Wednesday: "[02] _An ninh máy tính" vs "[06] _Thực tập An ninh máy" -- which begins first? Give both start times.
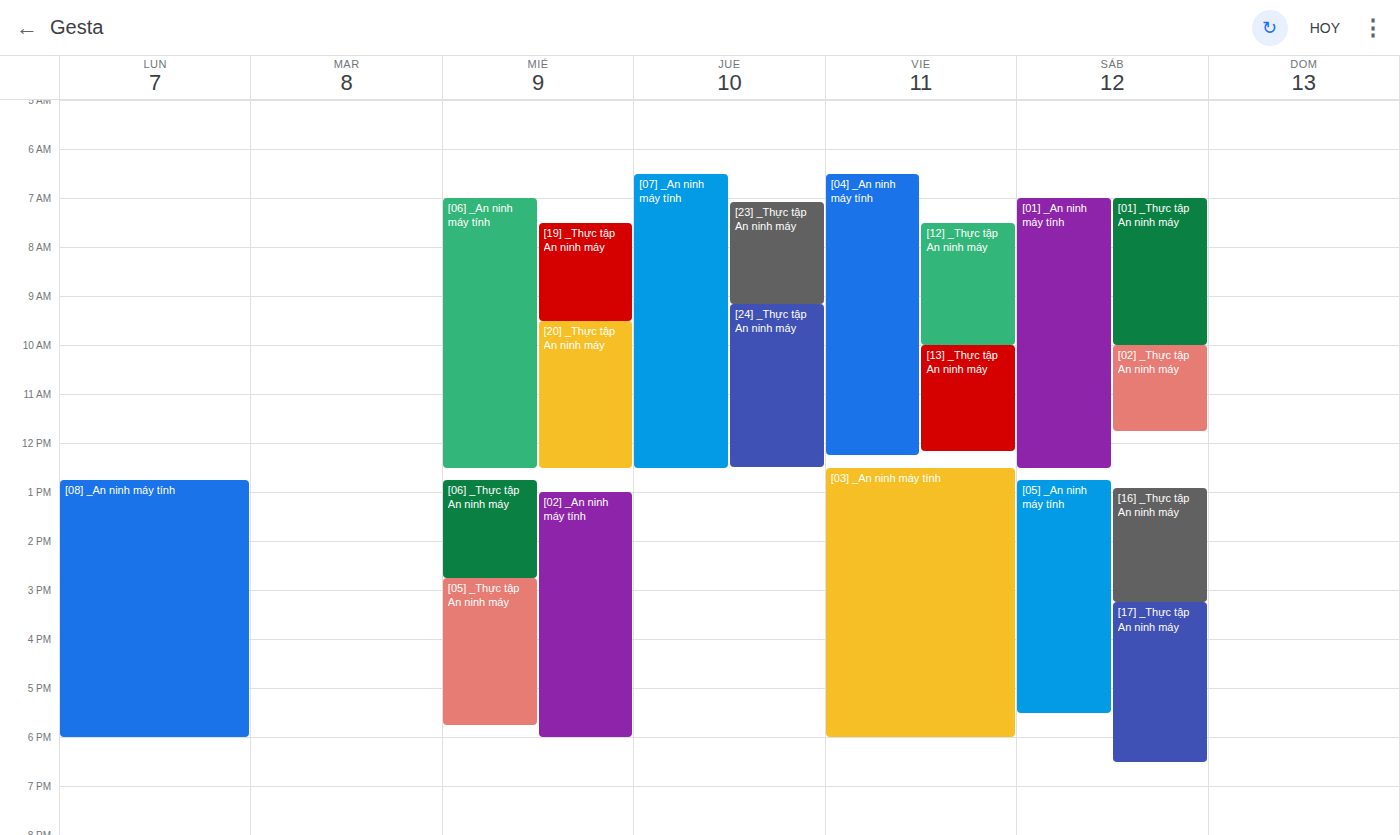
"[06] _Thực tập An ninh máy" 12:45 PM; "[02] _An ninh máy tính" 1:00 PM.